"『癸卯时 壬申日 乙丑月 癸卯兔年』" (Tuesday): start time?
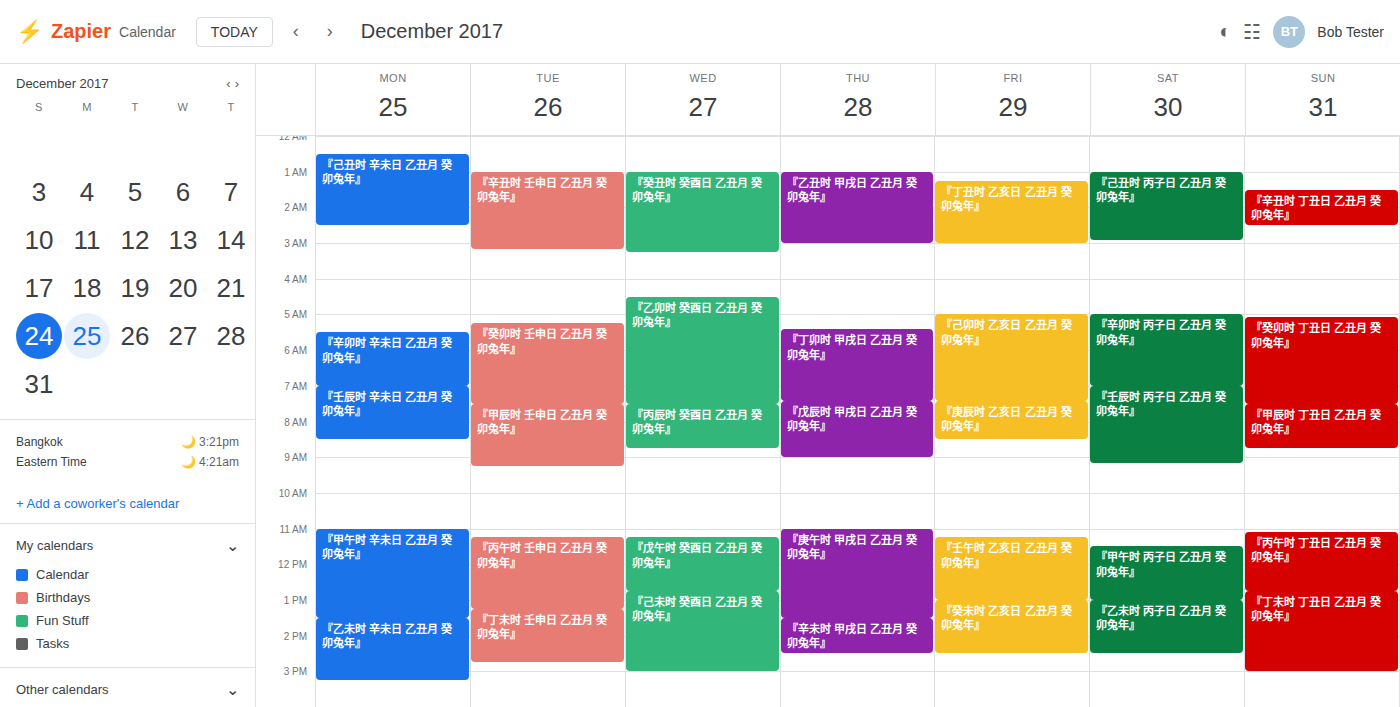
5:15 AM